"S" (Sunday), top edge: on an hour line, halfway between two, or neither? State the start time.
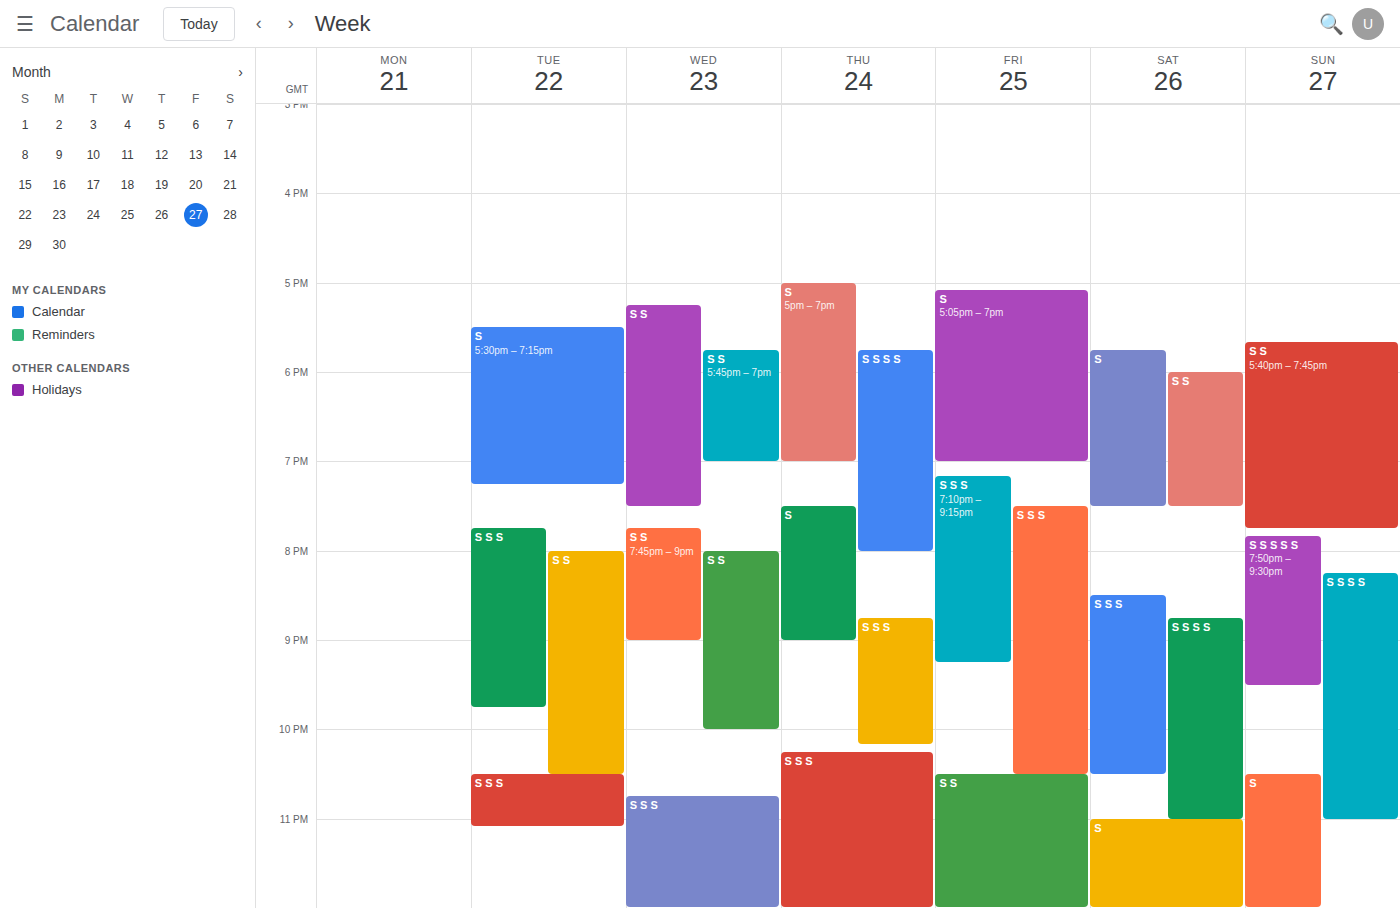
10:30 PM -- halfway between the 10 PM and 11 PM lines.